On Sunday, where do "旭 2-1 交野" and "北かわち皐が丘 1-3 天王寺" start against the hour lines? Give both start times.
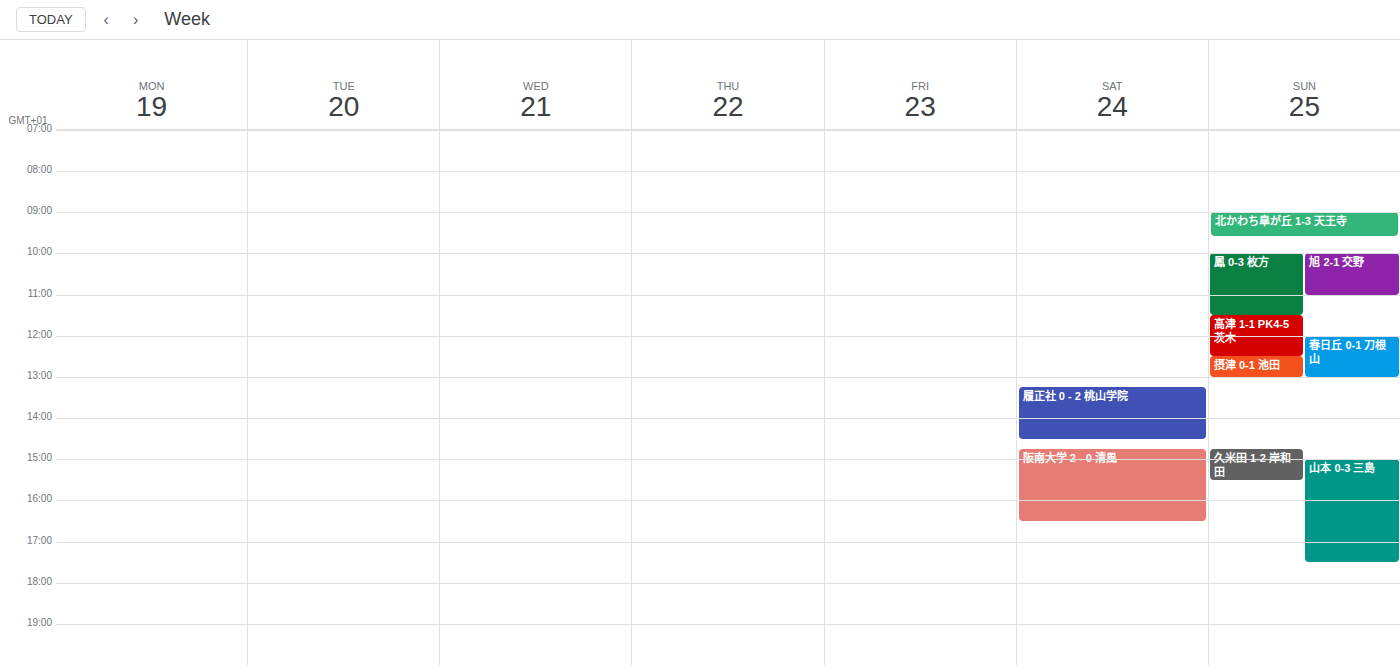
"旭 2-1 交野": 10:00 AM, exactly on the 10 AM line. "北かわち皐が丘 1-3 天王寺": 9:00 AM, exactly on the 9 AM line.